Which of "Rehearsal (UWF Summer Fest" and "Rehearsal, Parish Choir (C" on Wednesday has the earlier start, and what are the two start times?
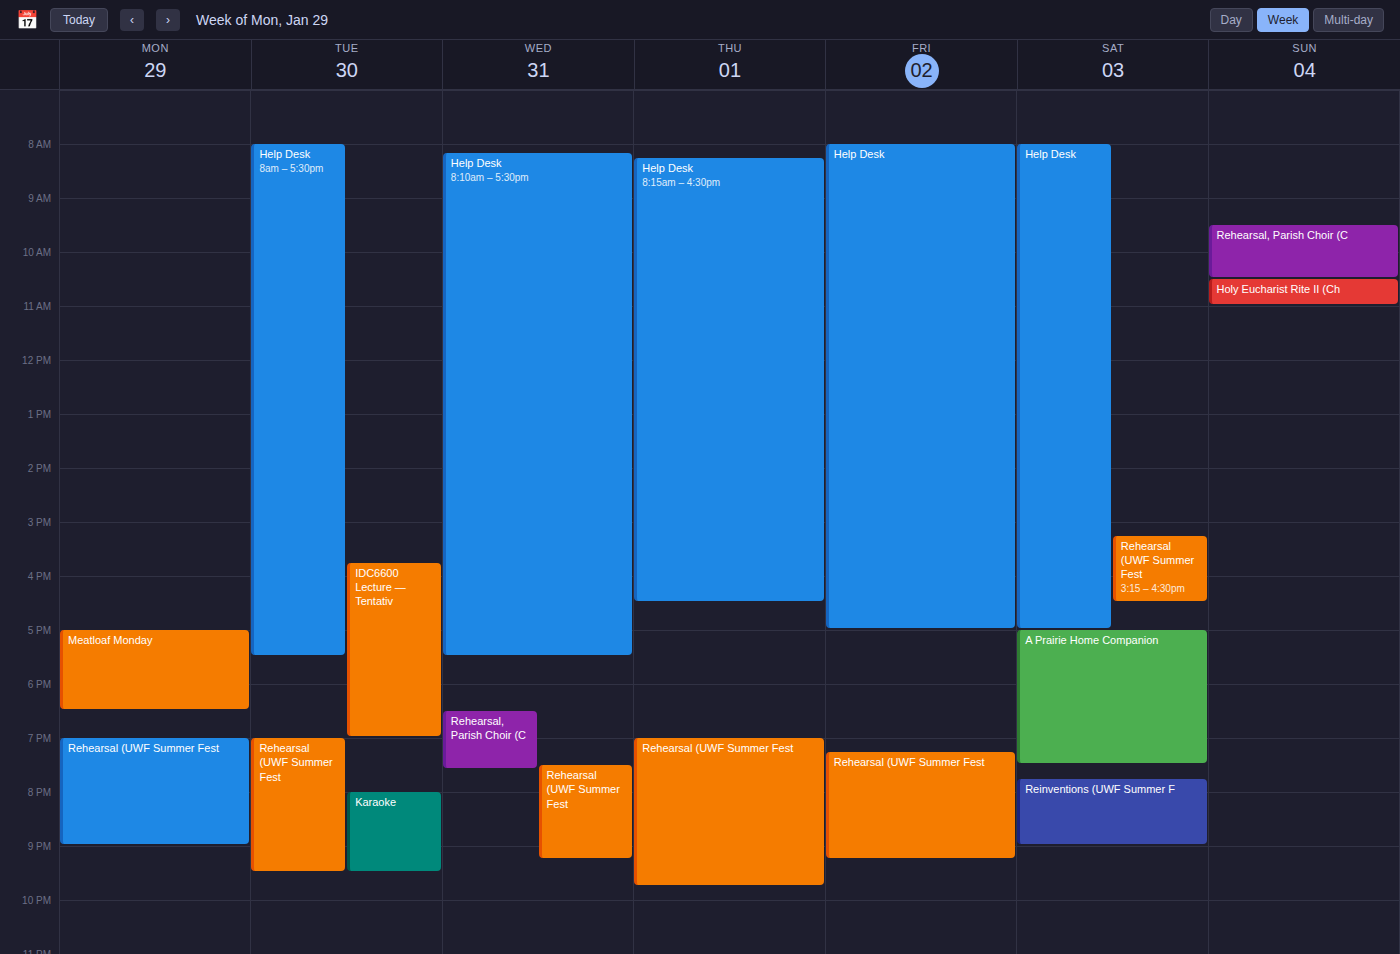
"Rehearsal, Parish Choir (C" 18:30; "Rehearsal (UWF Summer Fest" 19:30.